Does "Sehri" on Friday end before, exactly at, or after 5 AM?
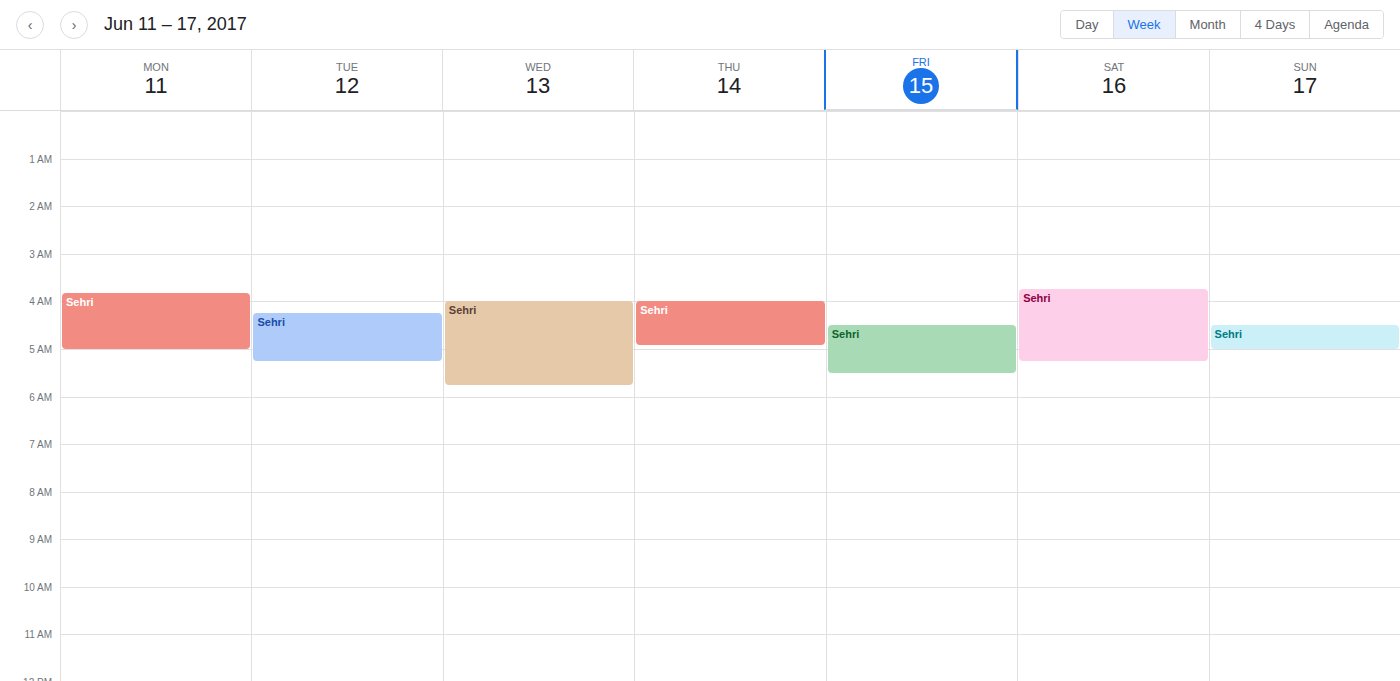
5:30 AM -- after 5 AM, 30 minutes below the 5 AM line.